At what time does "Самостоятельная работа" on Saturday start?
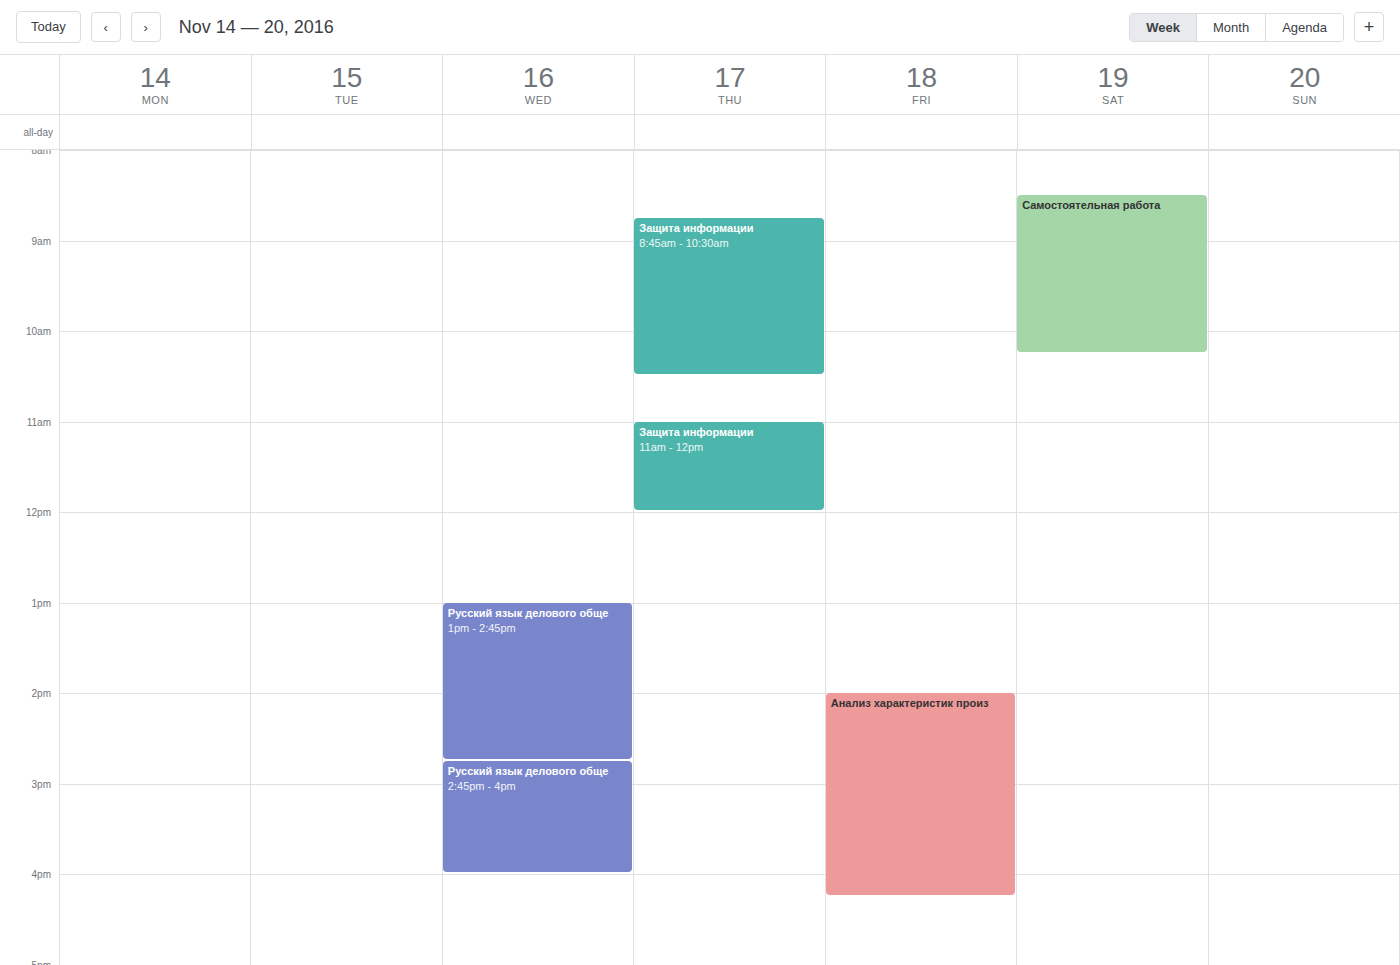
8:30 AM